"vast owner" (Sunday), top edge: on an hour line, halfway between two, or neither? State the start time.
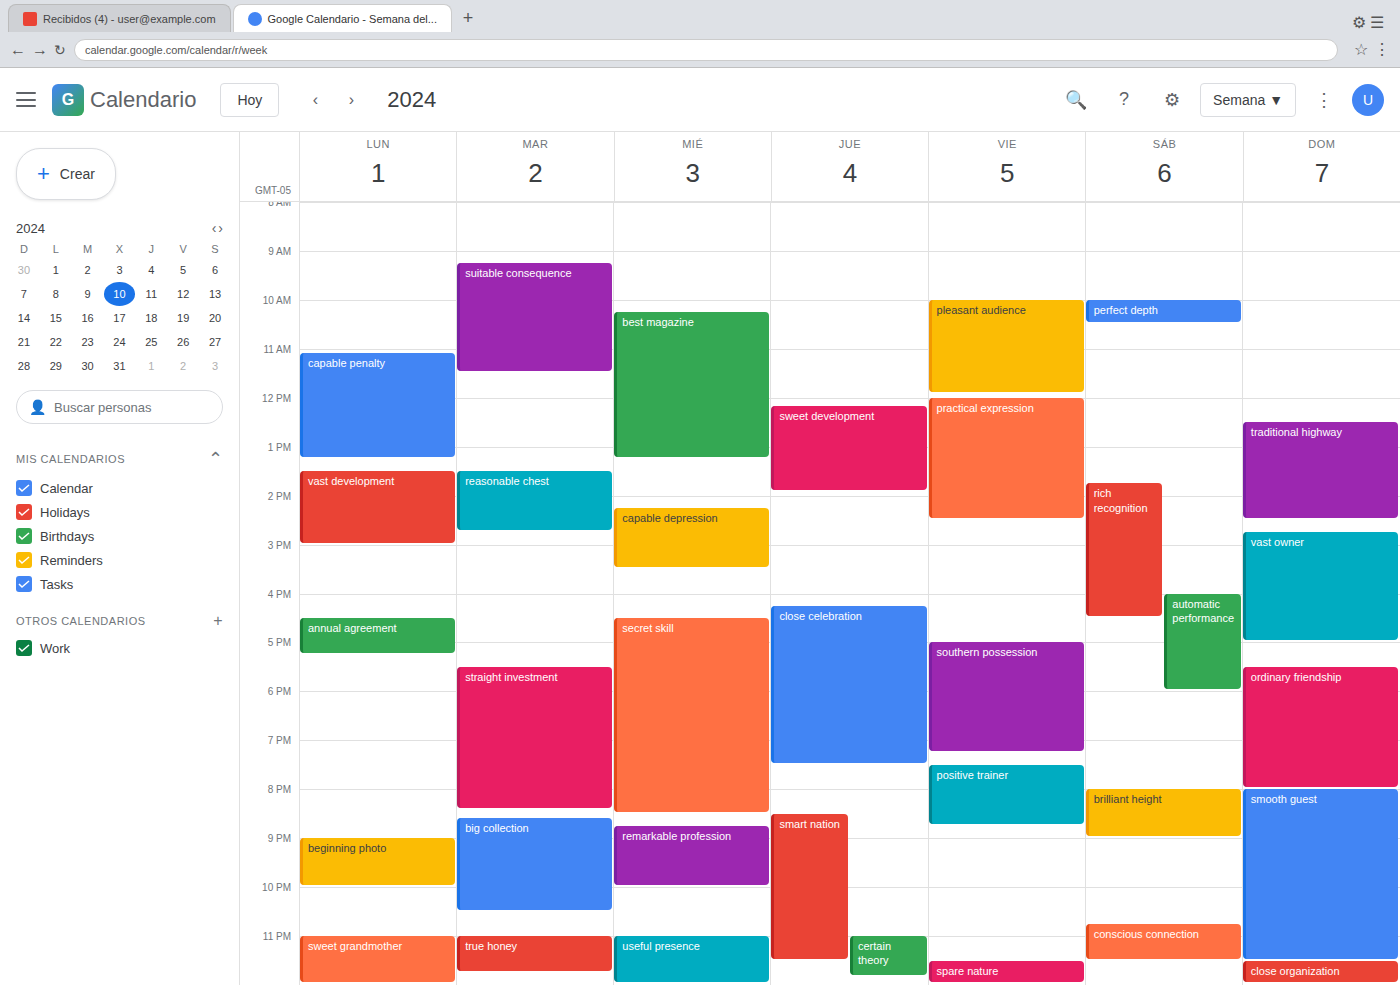
14:45 -- neither: three quarters of the way from the 14:00 line to the 15:00 line.